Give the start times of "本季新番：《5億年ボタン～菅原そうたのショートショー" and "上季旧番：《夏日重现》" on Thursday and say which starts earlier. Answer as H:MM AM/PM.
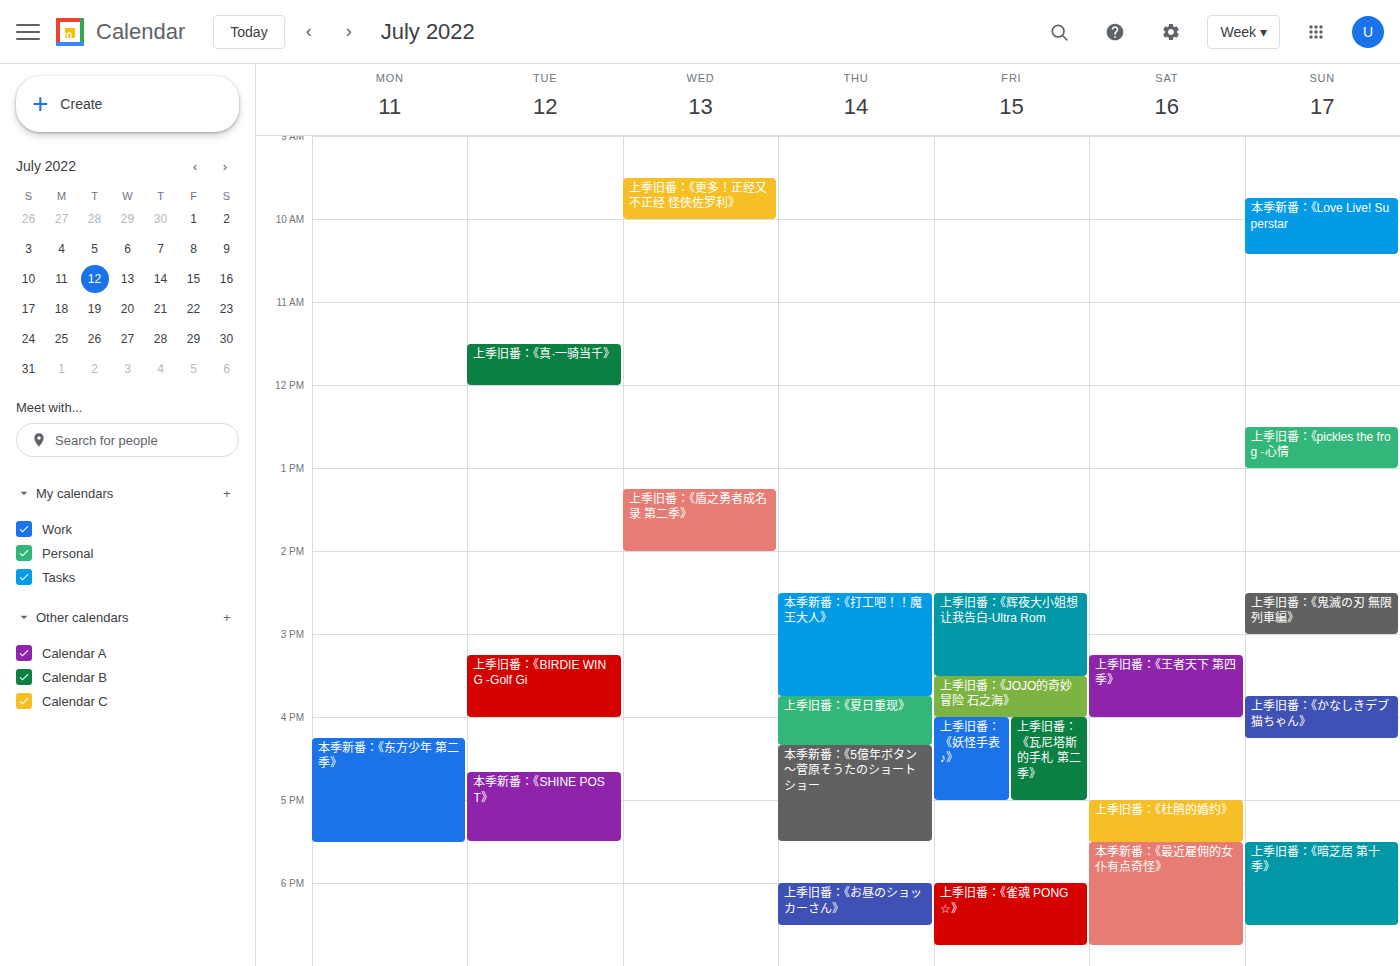
"上季旧番：《夏日重现》" 3:45 PM; "本季新番：《5億年ボタン～菅原そうたのショートショー" 4:20 PM.